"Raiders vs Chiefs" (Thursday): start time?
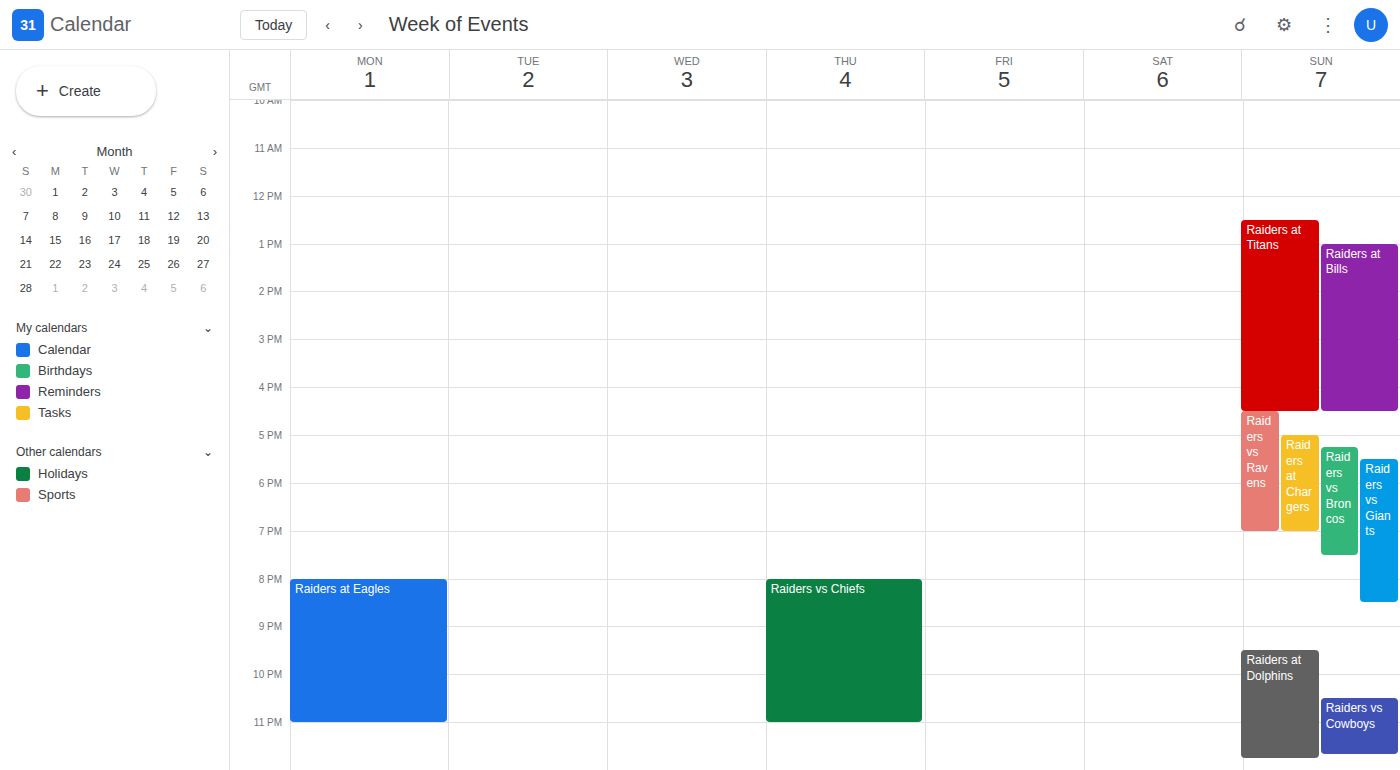
8:00 PM